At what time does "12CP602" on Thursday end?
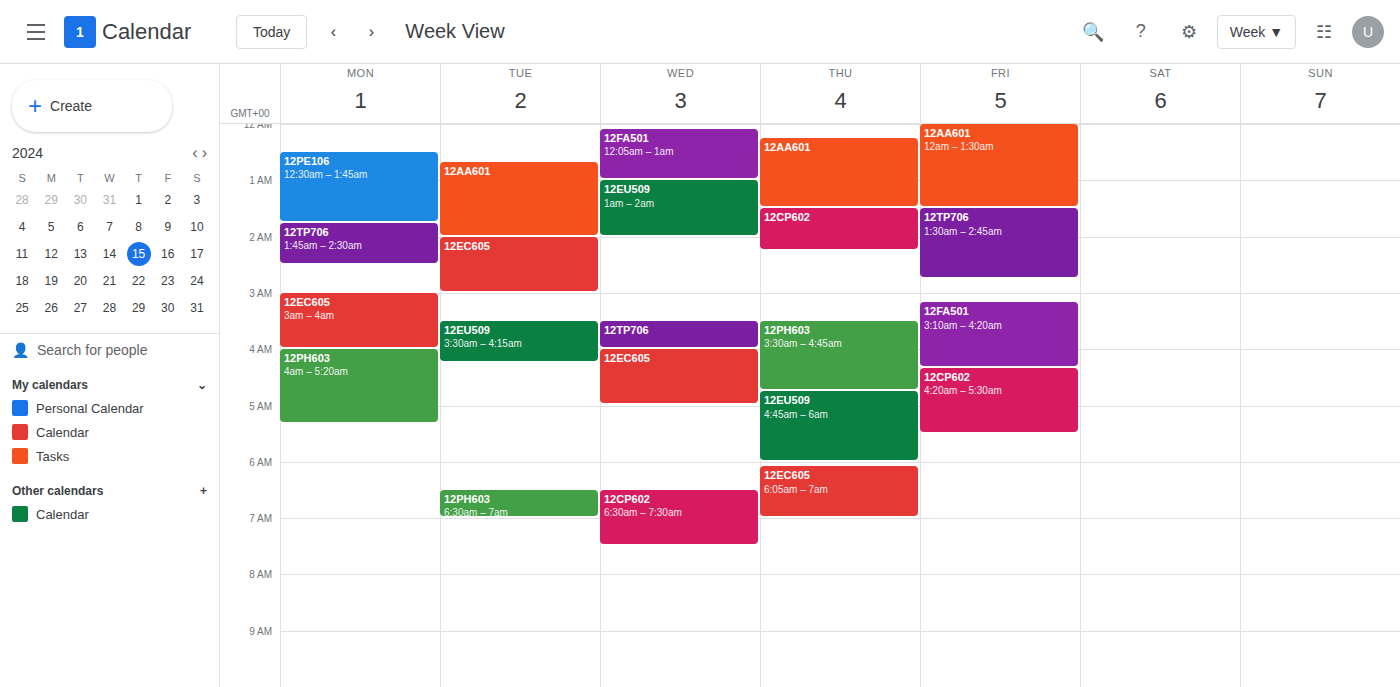
2:15 AM